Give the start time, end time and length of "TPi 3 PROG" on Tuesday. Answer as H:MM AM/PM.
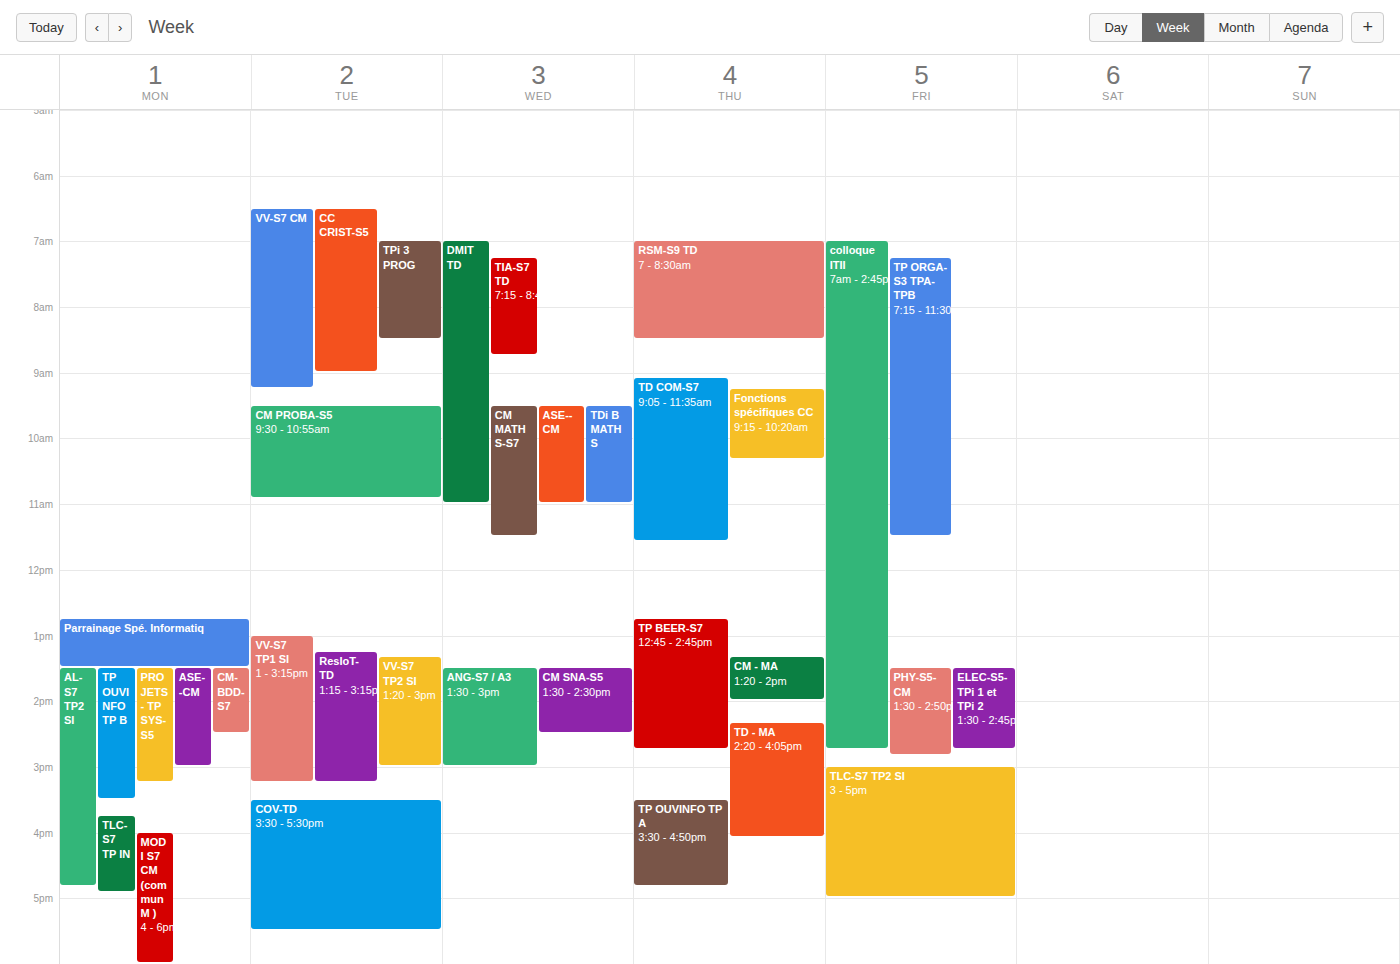
7:00 AM to 8:30 AM, 1 hour 30 minutes